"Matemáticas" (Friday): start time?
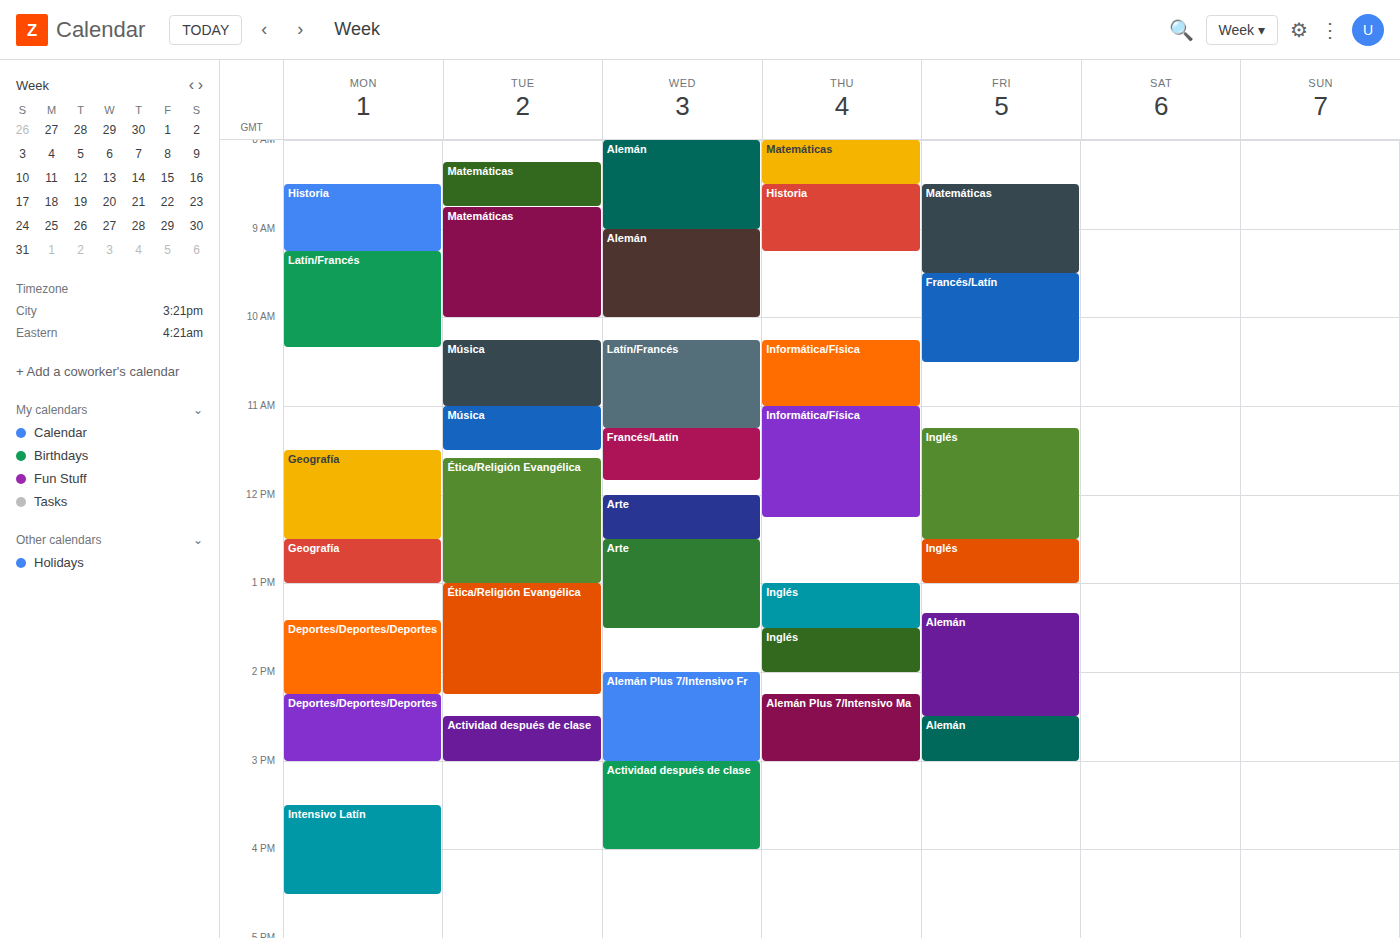
08:30